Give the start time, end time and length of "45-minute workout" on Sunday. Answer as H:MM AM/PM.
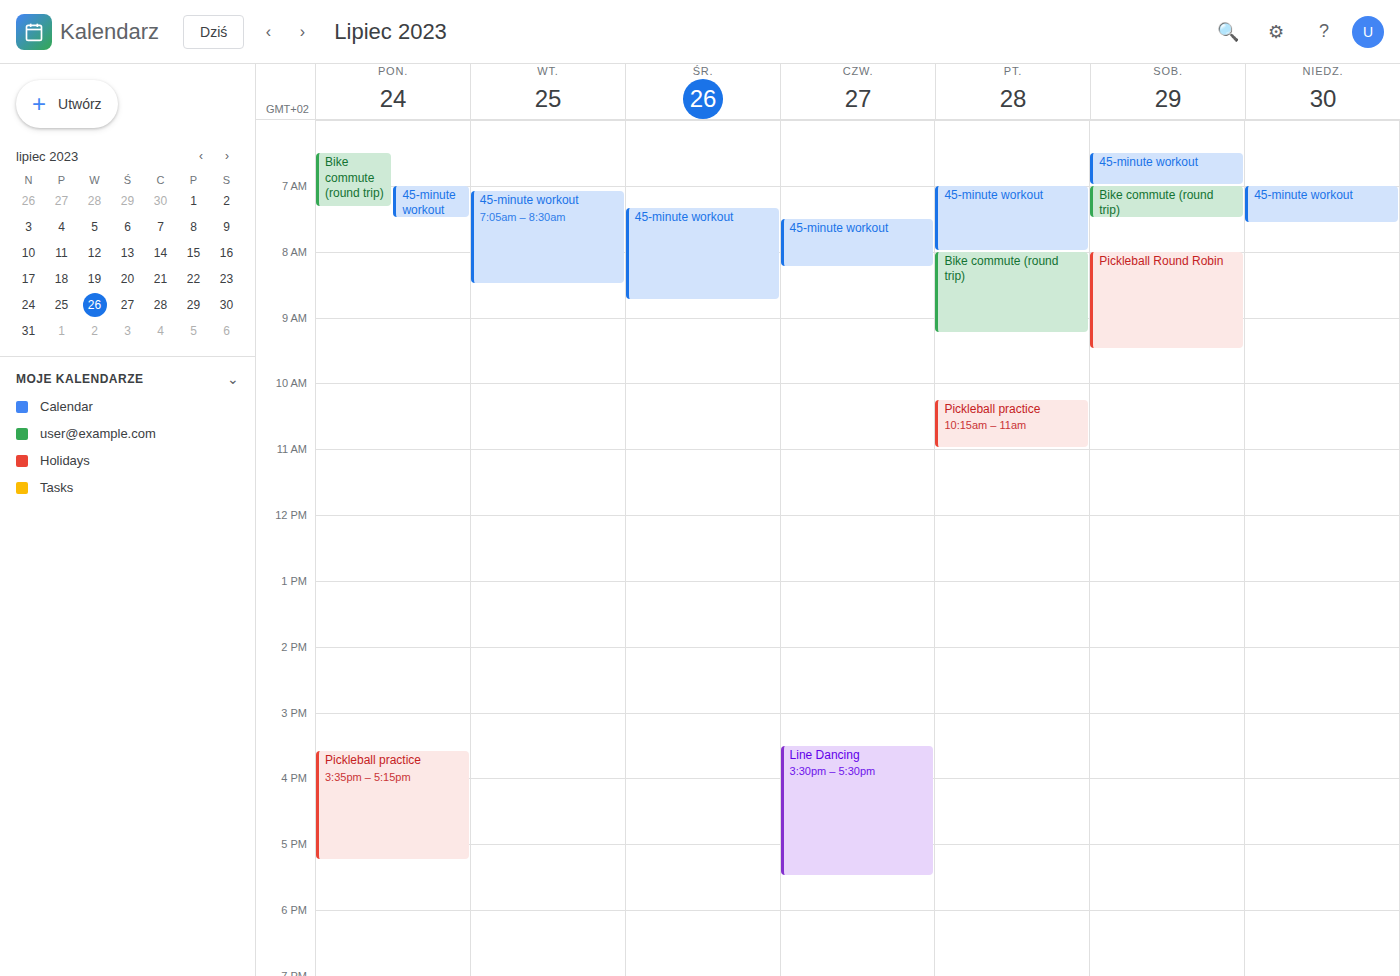
7:00 AM to 7:35 AM, 35 minutes